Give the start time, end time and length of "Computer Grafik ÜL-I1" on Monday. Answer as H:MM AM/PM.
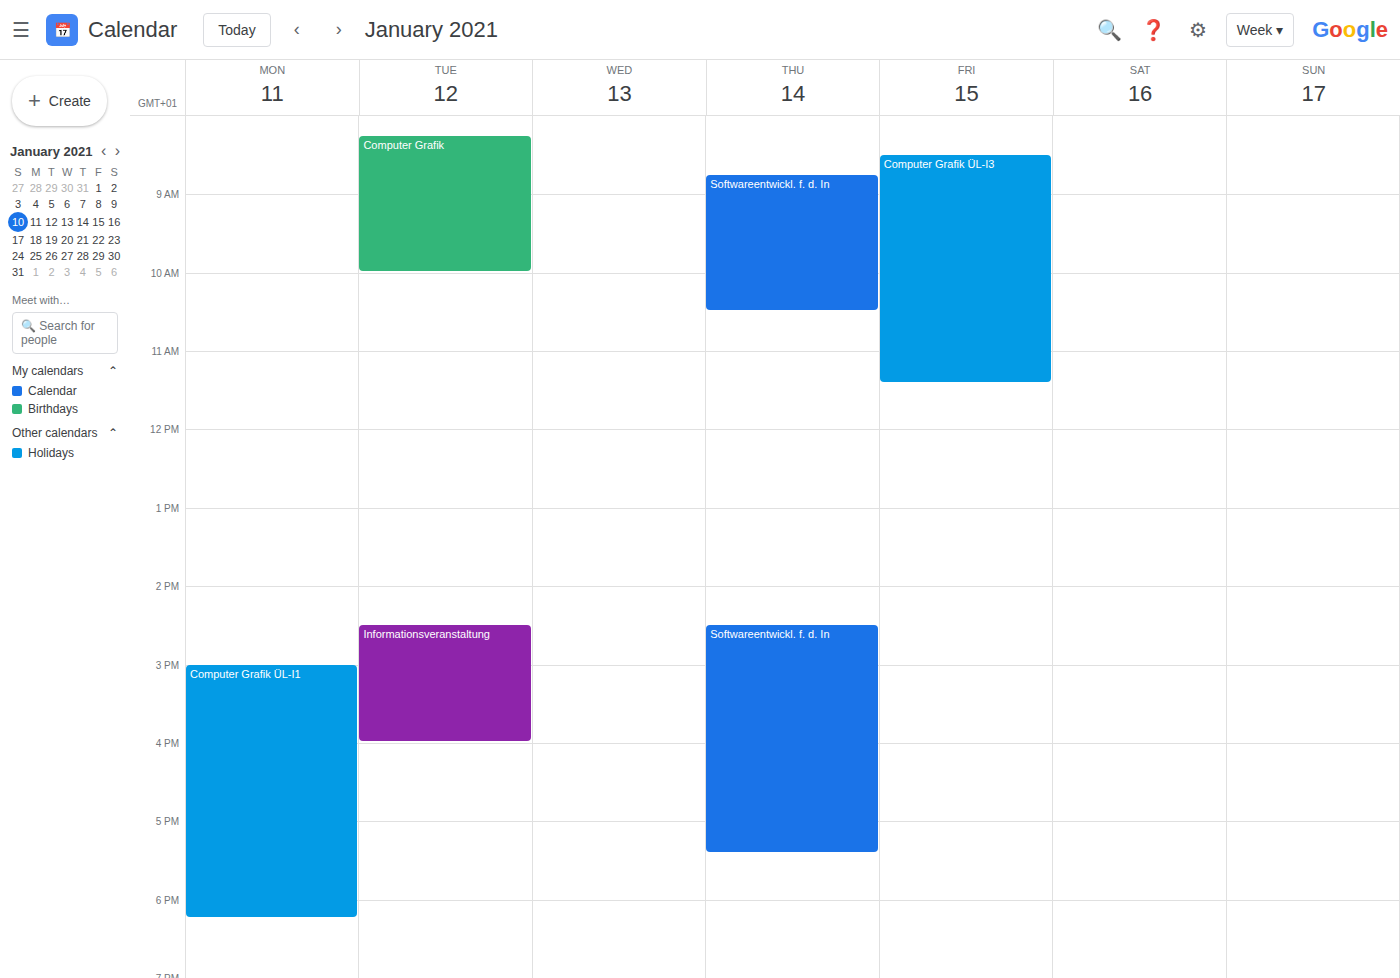
3:00 PM to 6:15 PM, 3 hours 15 minutes